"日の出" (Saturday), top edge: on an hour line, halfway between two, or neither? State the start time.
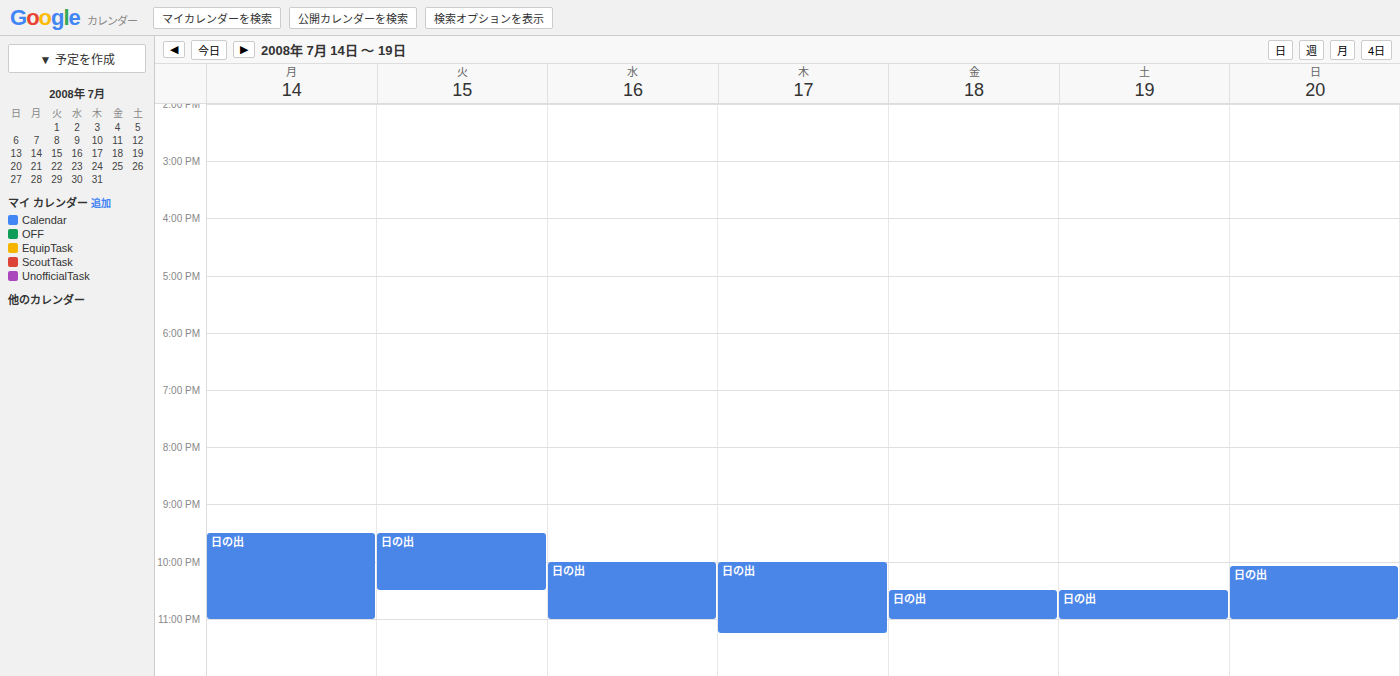
10:30 PM -- halfway between the 10 PM and 11 PM lines.